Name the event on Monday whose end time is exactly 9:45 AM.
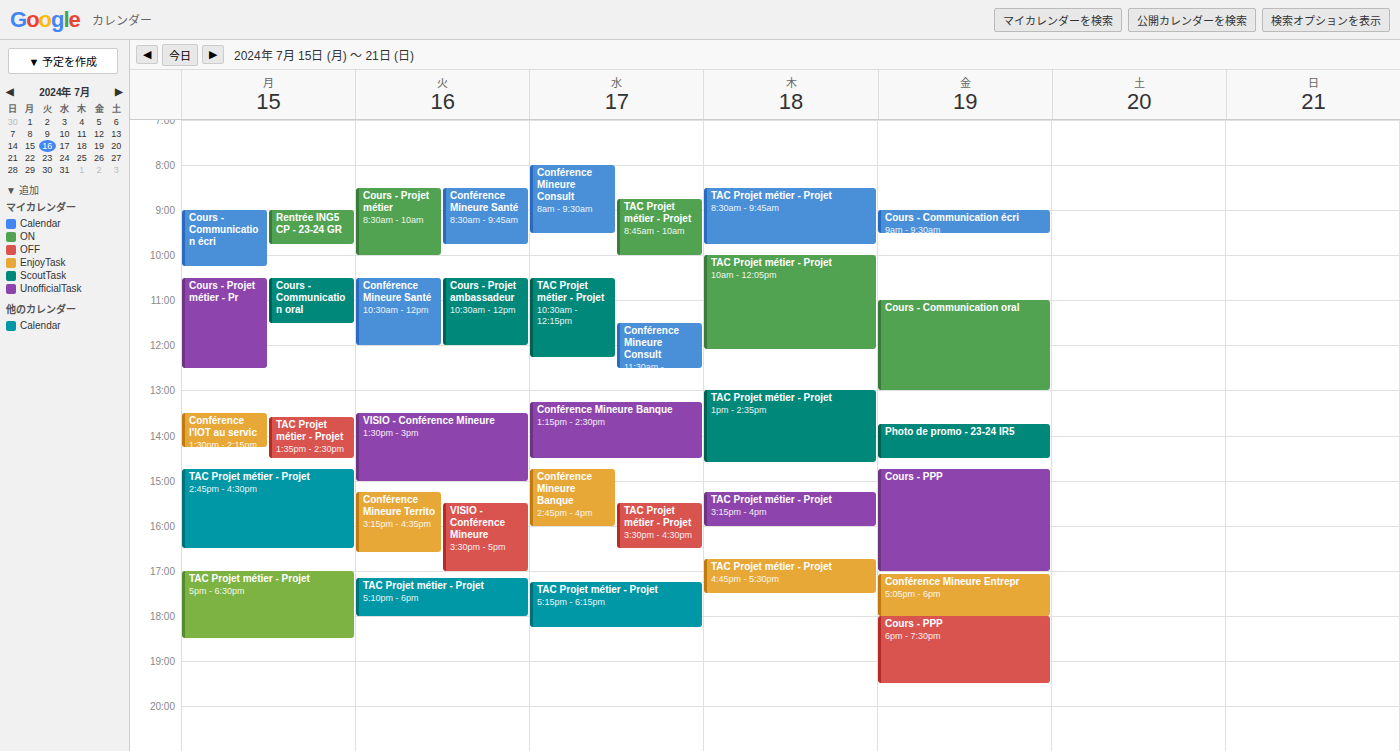
"Rentrée ING5 CP - 23-24 GR"